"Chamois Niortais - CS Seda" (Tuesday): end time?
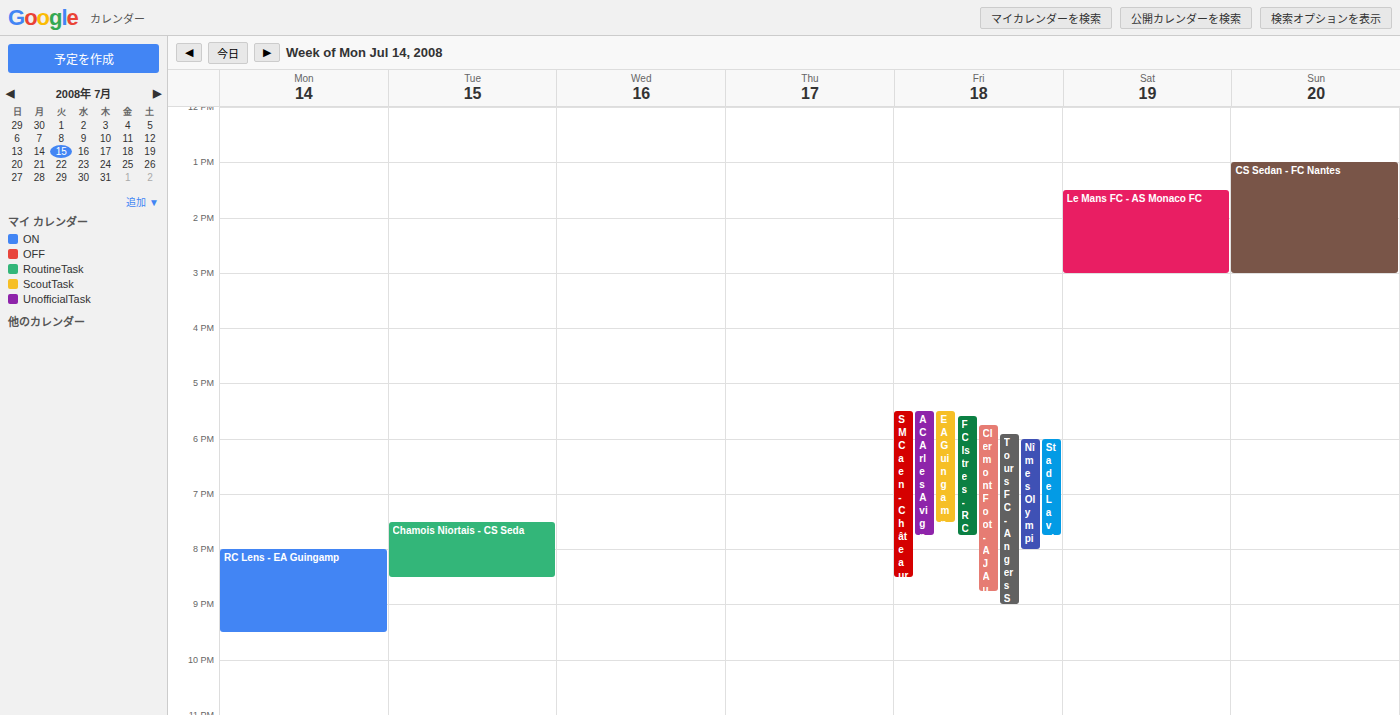
8:30 PM